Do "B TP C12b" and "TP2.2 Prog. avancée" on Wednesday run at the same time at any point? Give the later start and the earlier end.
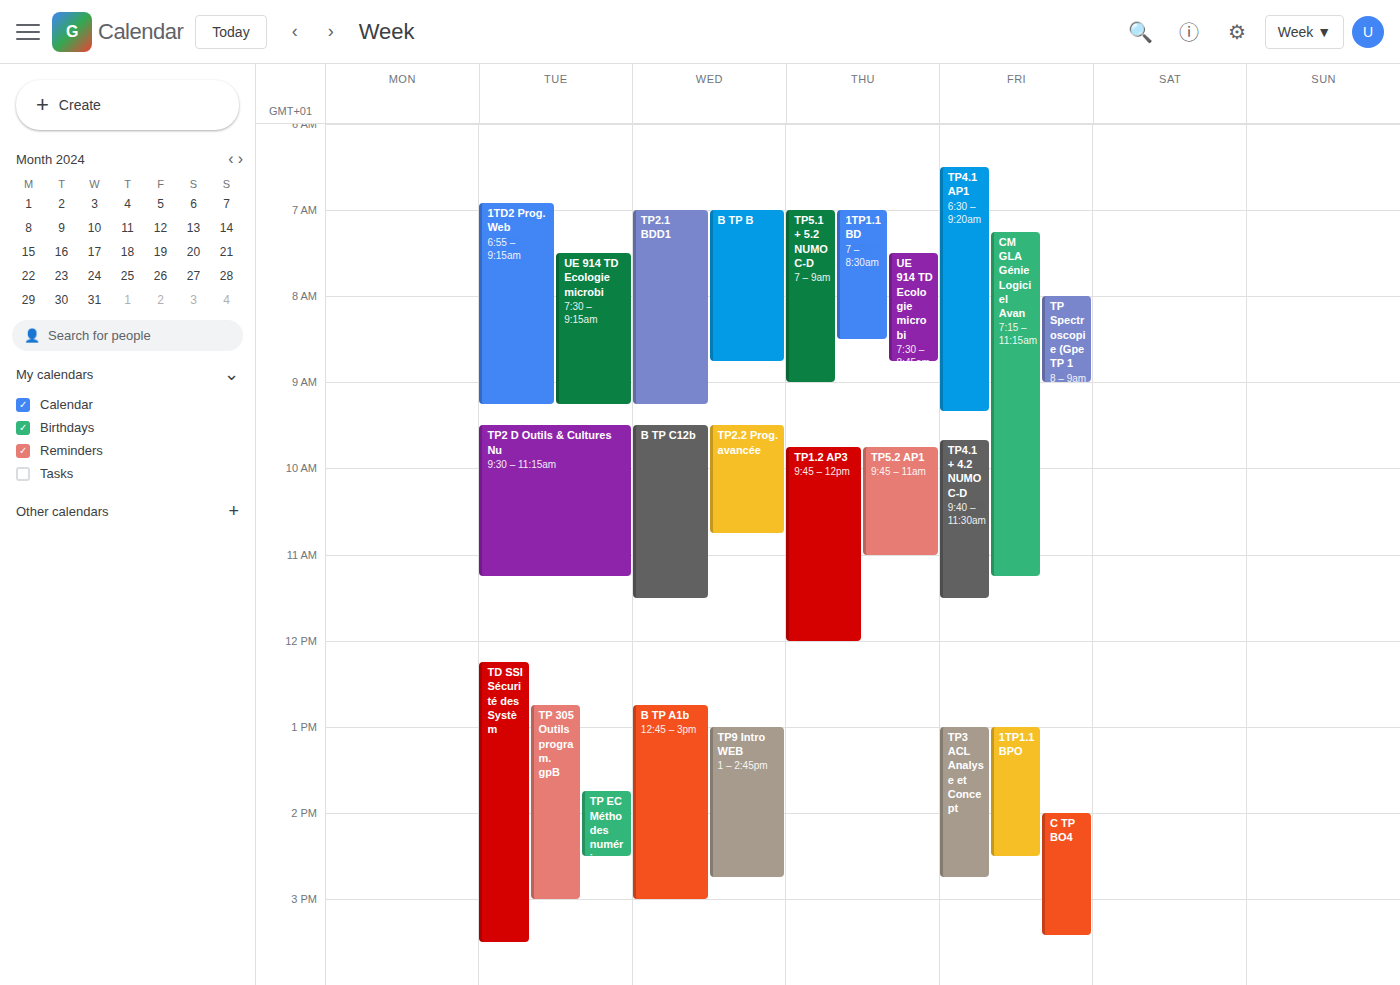
"B TP C12b" starts at 9:30 AM, before "TP2.2 Prog. avancée" ends at 10:45 AM -- they overlap.